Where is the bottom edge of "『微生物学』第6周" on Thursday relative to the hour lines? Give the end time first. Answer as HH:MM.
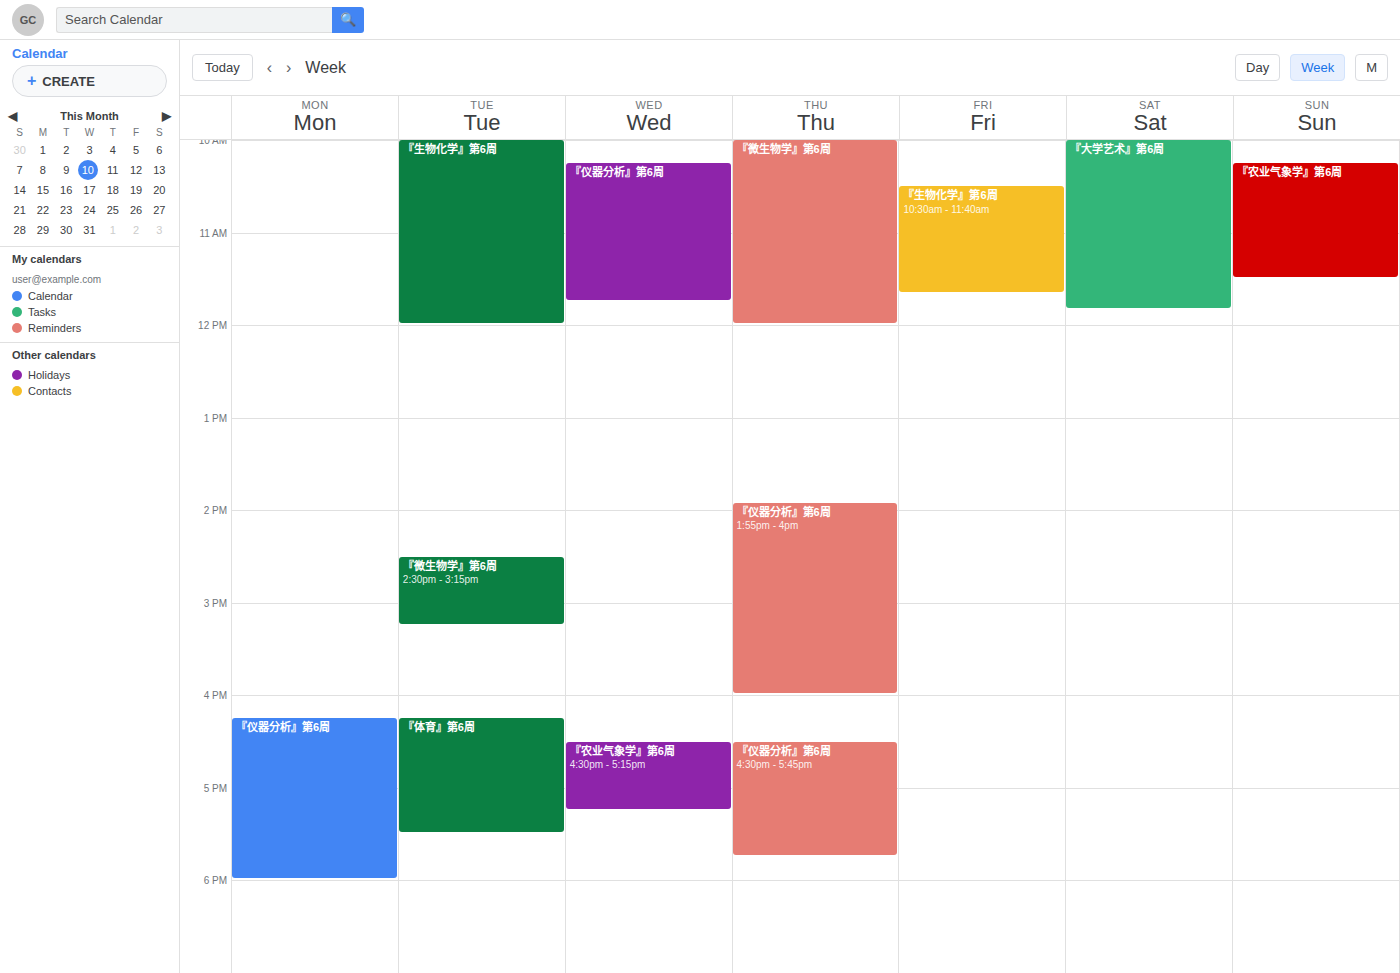
12:00 -- exactly on the 12:00 line.